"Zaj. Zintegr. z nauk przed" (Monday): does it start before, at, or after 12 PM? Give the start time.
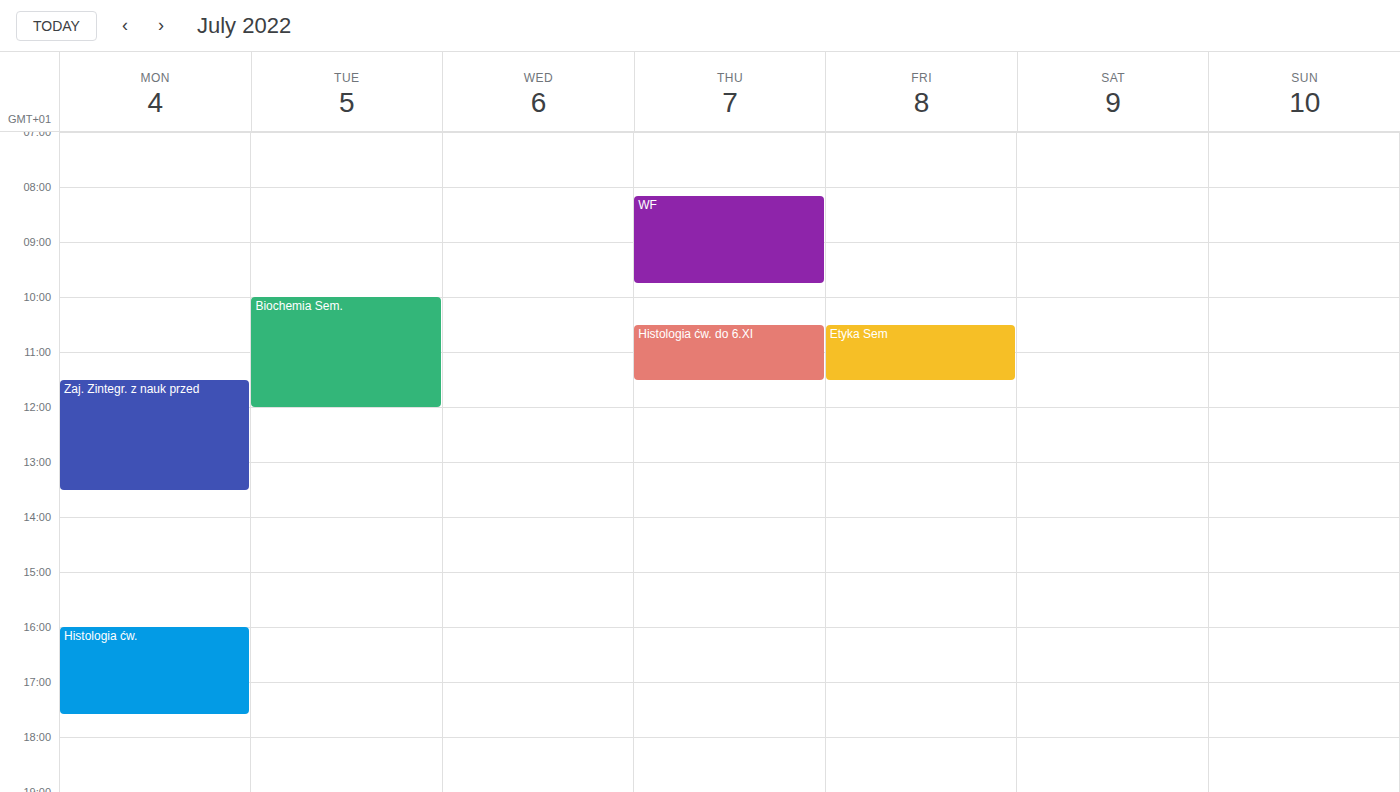
11:30 AM -- before 12 PM, 30 minutes above the 12 PM line.